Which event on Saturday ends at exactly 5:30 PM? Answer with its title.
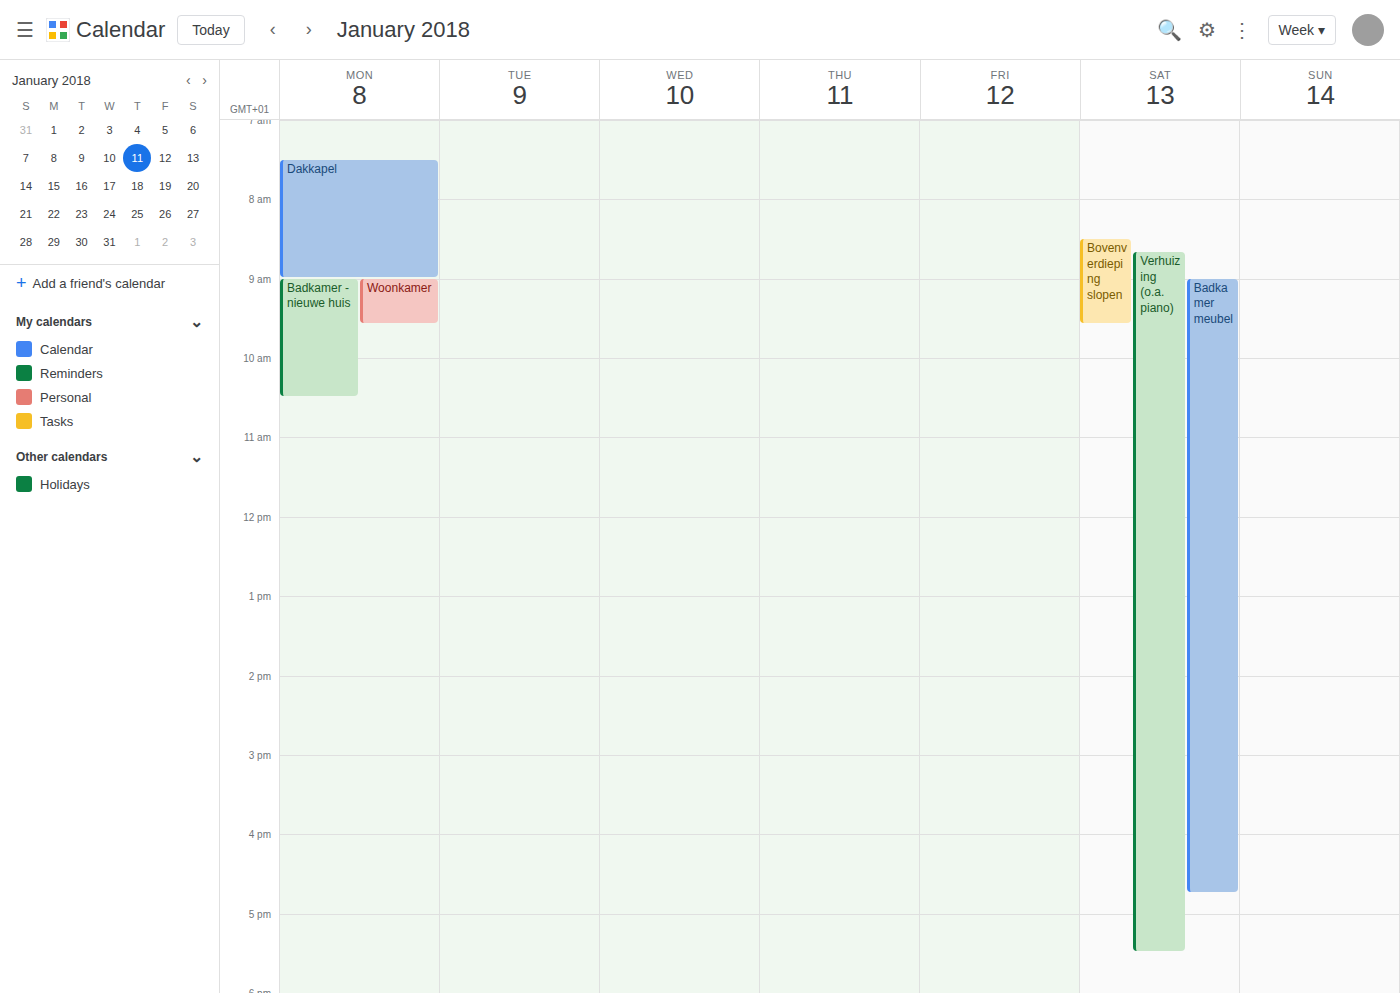
"Verhuizing (o.a. piano)"